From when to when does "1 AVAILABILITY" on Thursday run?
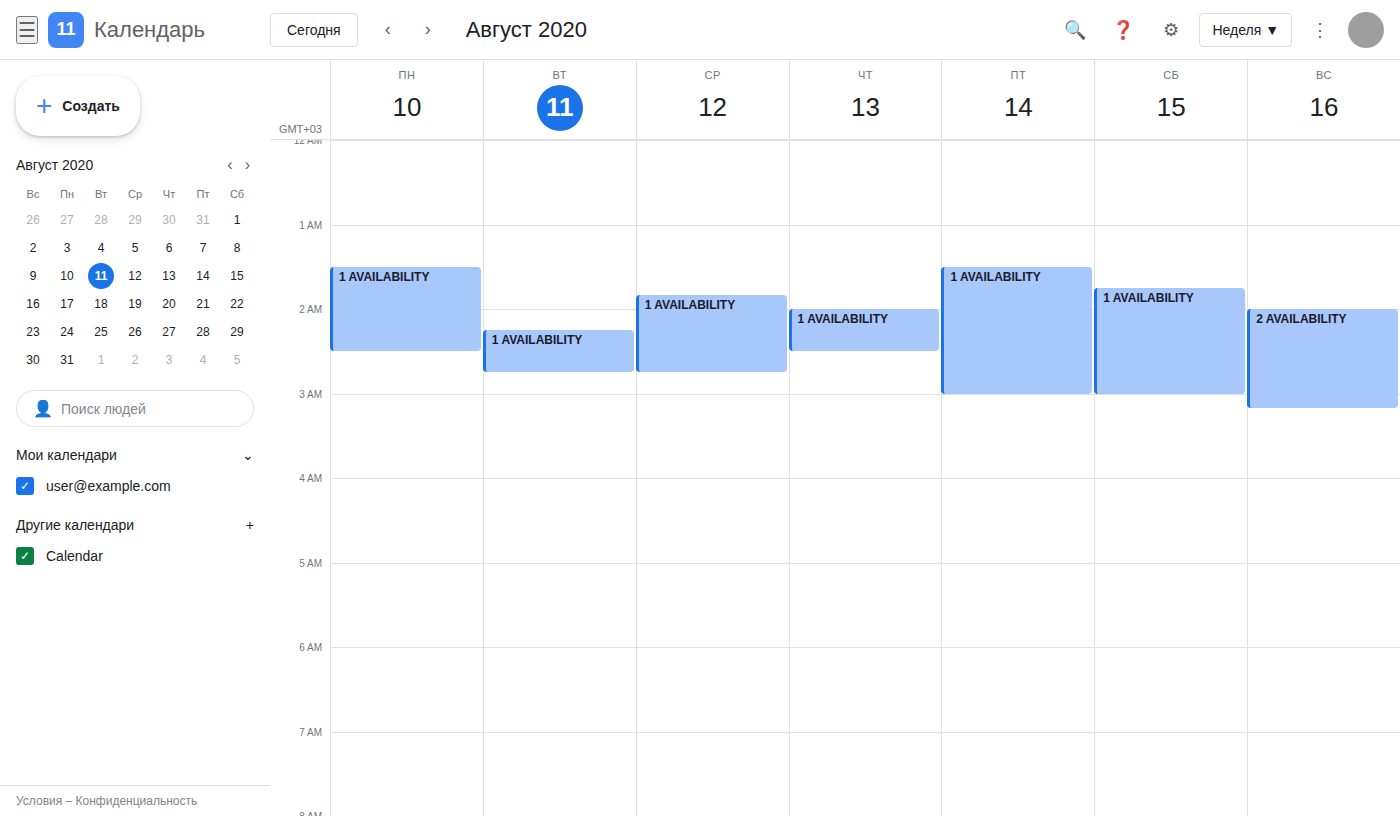
2:00 AM to 2:30 AM